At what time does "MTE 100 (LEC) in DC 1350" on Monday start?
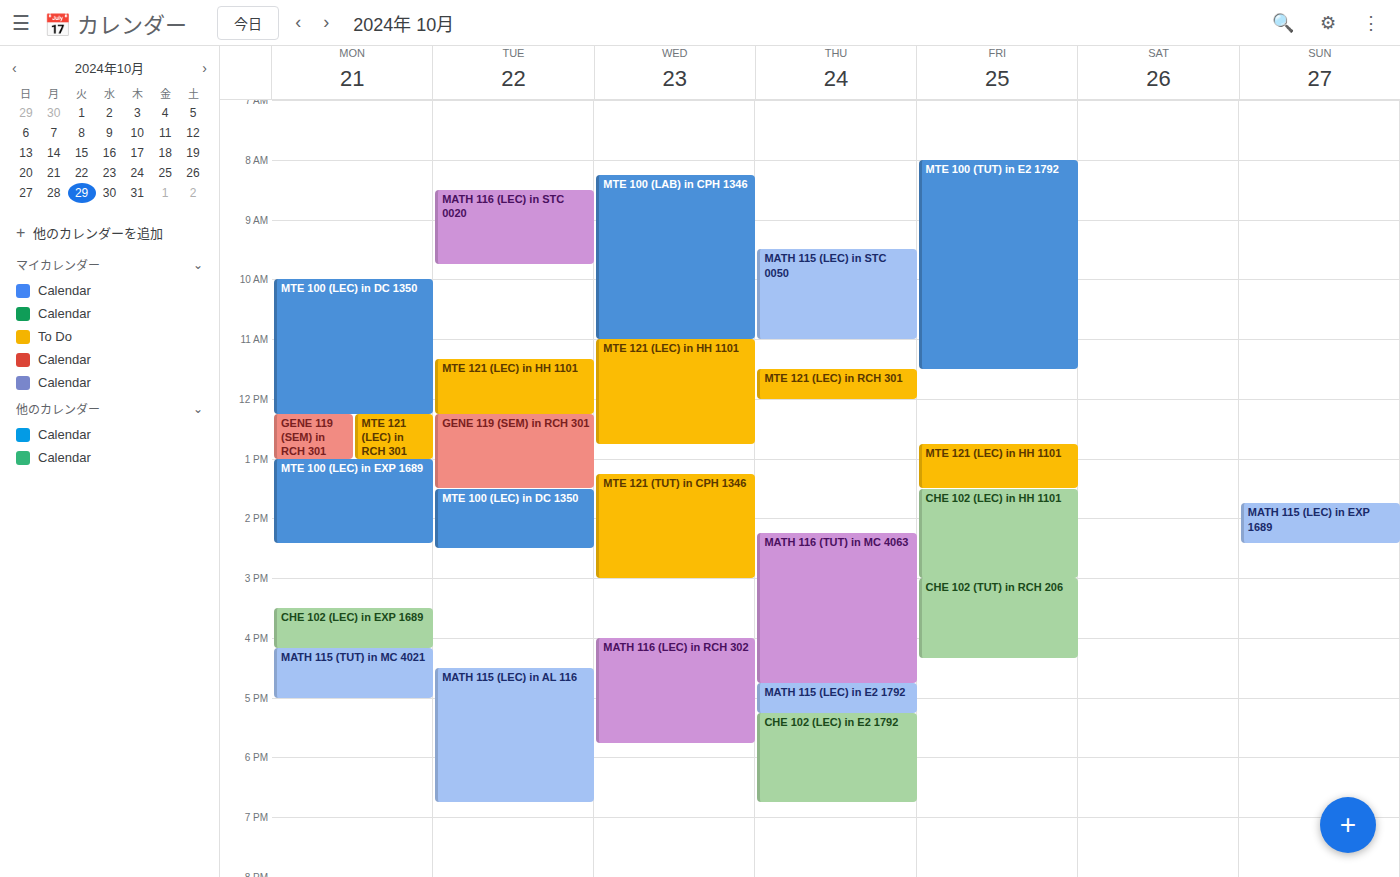
10:00